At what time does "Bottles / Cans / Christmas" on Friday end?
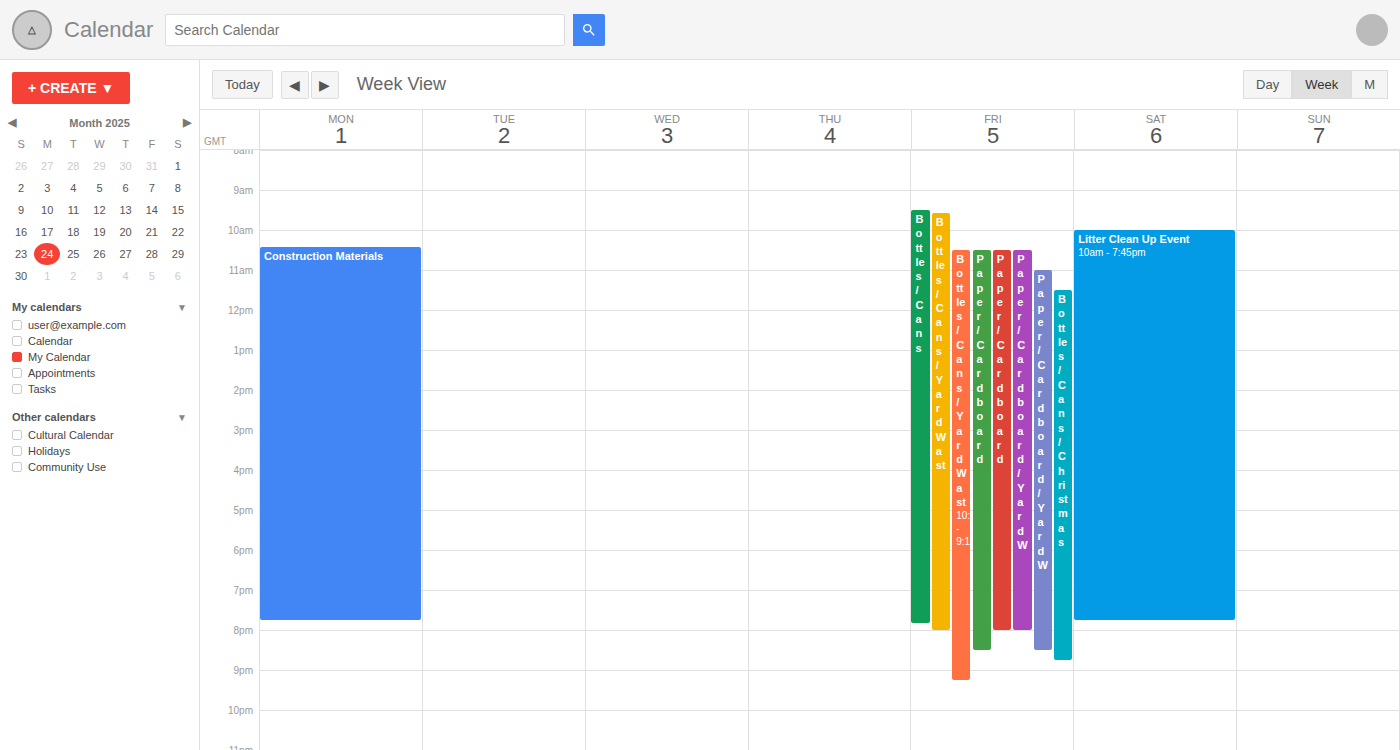
8:45 PM